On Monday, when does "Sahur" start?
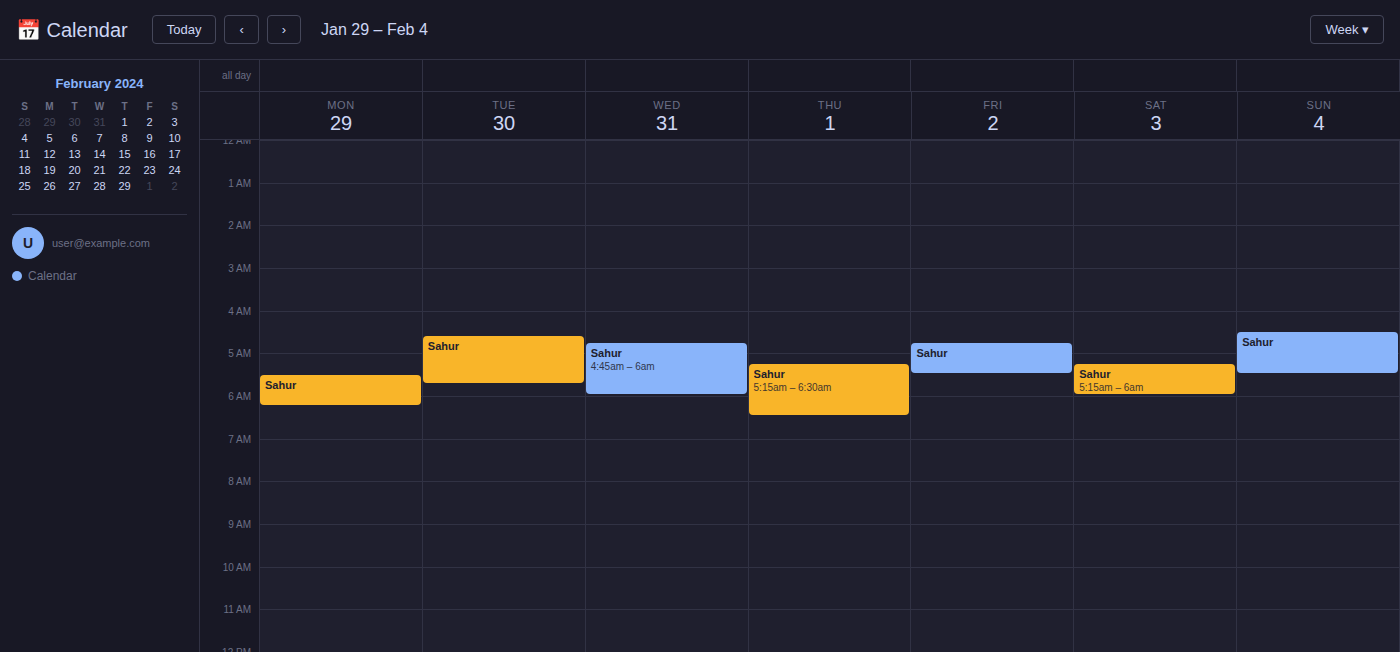
5:30 AM